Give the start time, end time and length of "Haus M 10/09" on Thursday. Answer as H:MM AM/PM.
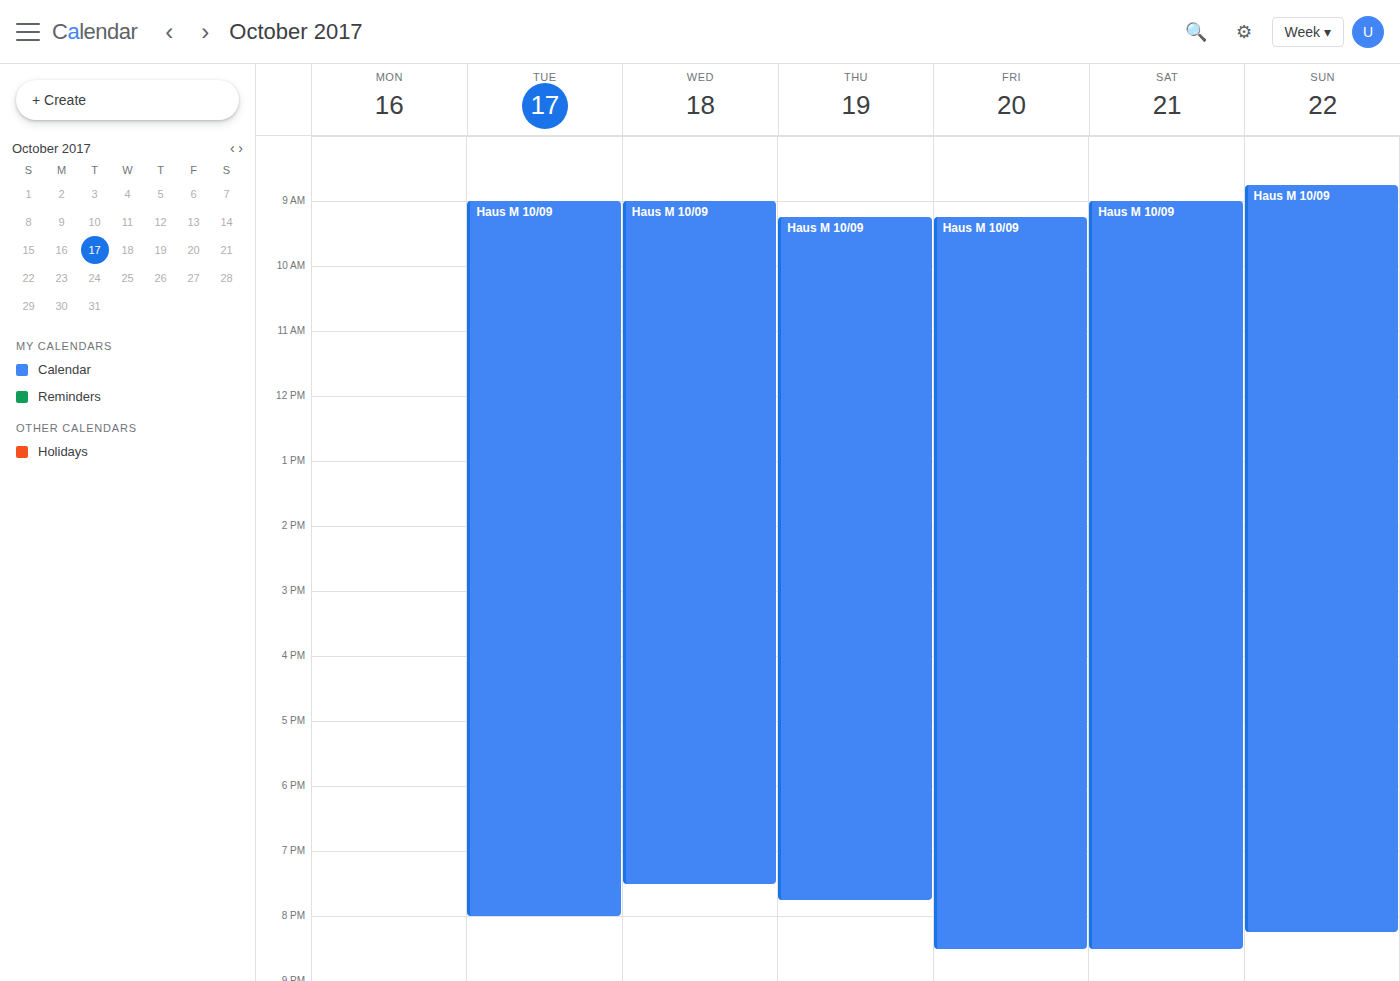
9:15 AM to 7:45 PM, 10 hours 30 minutes